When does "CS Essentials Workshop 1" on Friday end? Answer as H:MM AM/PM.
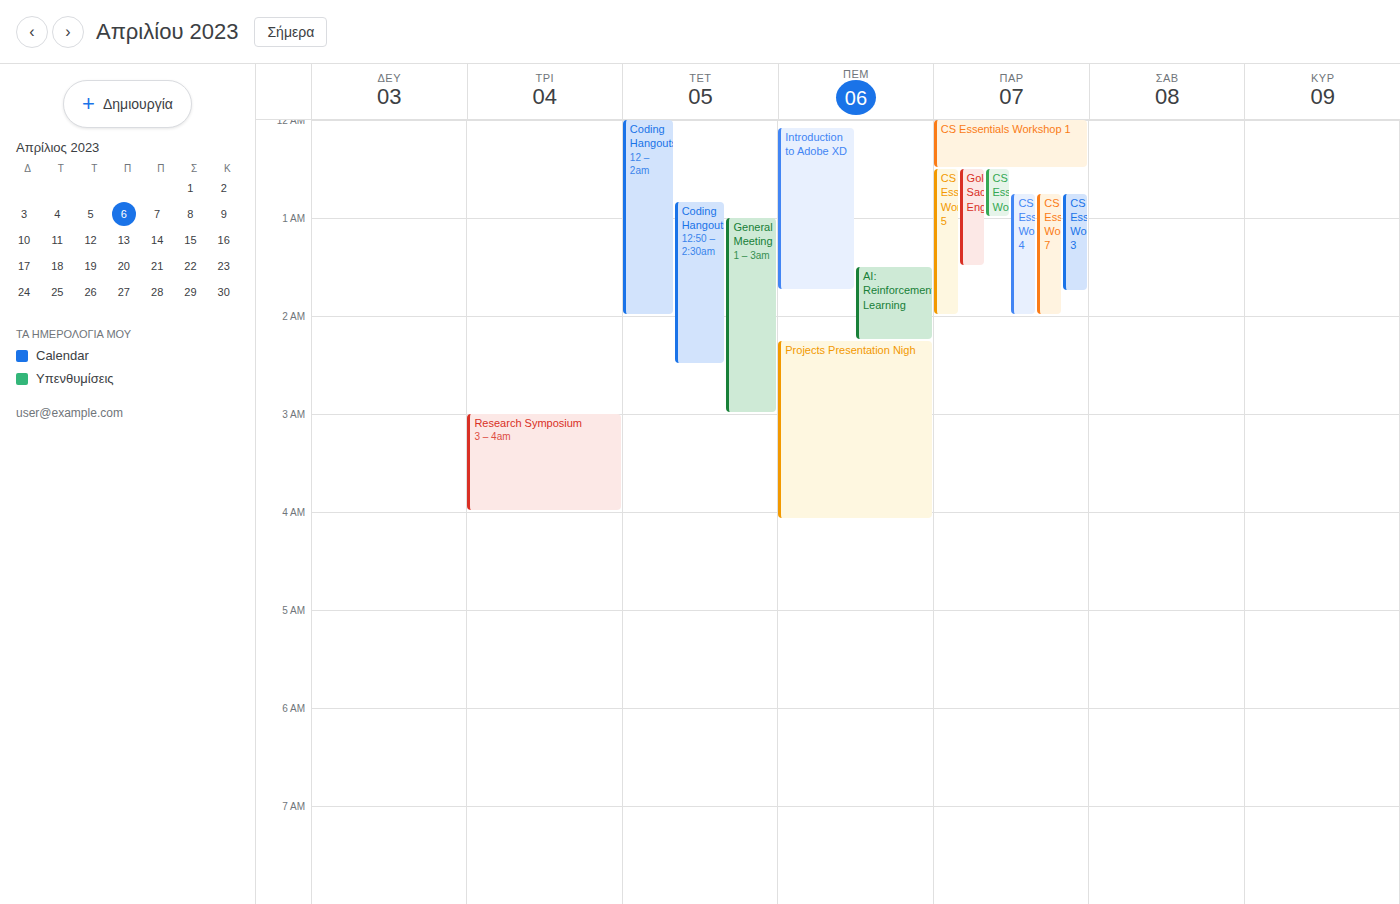
12:30 AM